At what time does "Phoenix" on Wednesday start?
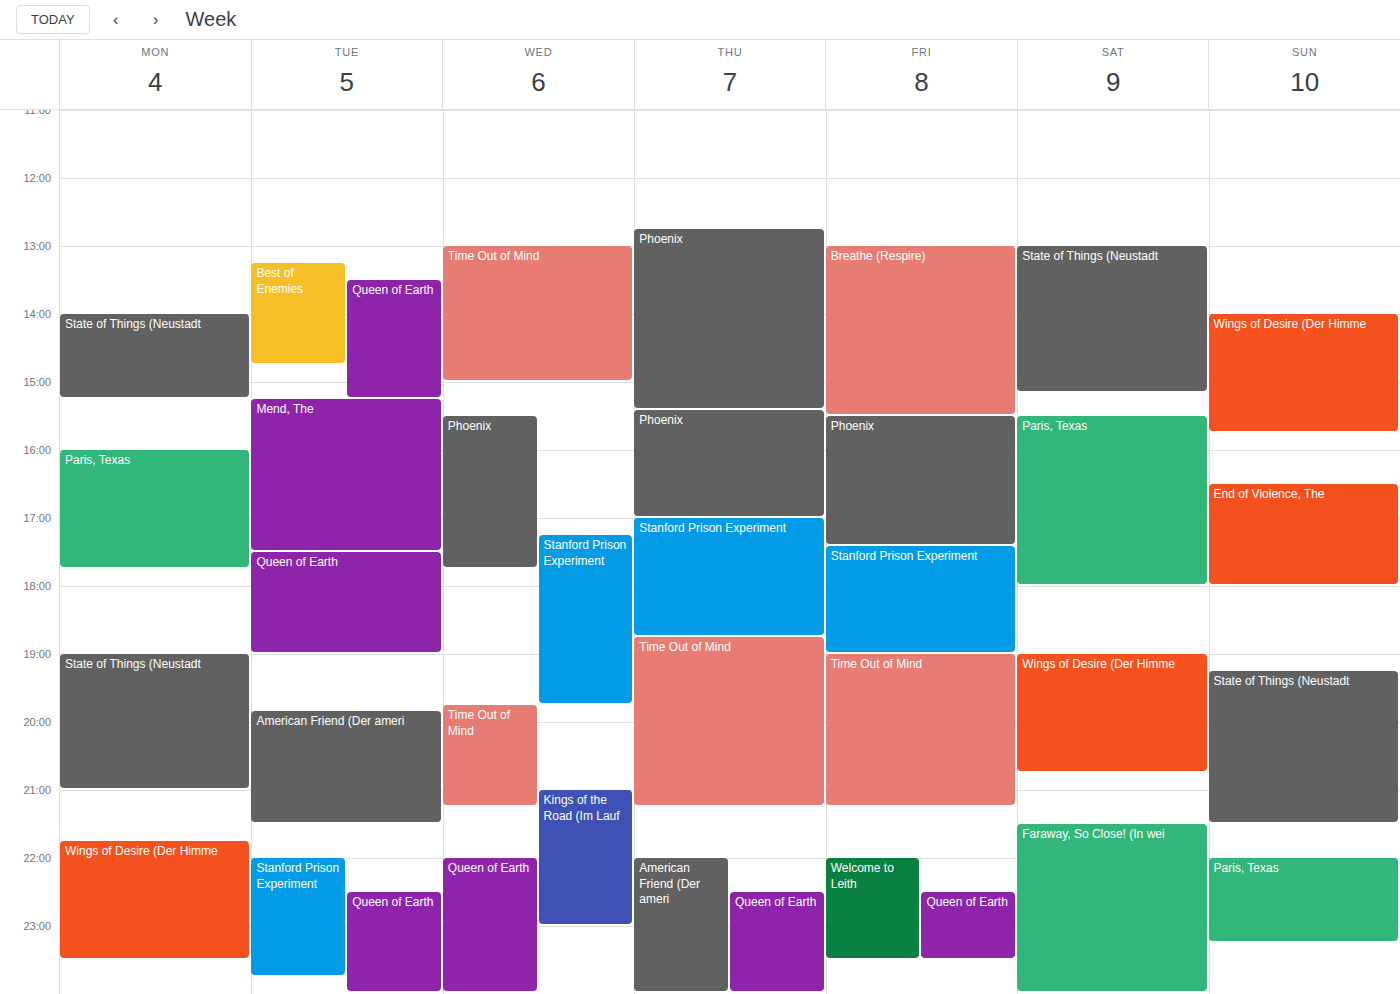
3:30 PM